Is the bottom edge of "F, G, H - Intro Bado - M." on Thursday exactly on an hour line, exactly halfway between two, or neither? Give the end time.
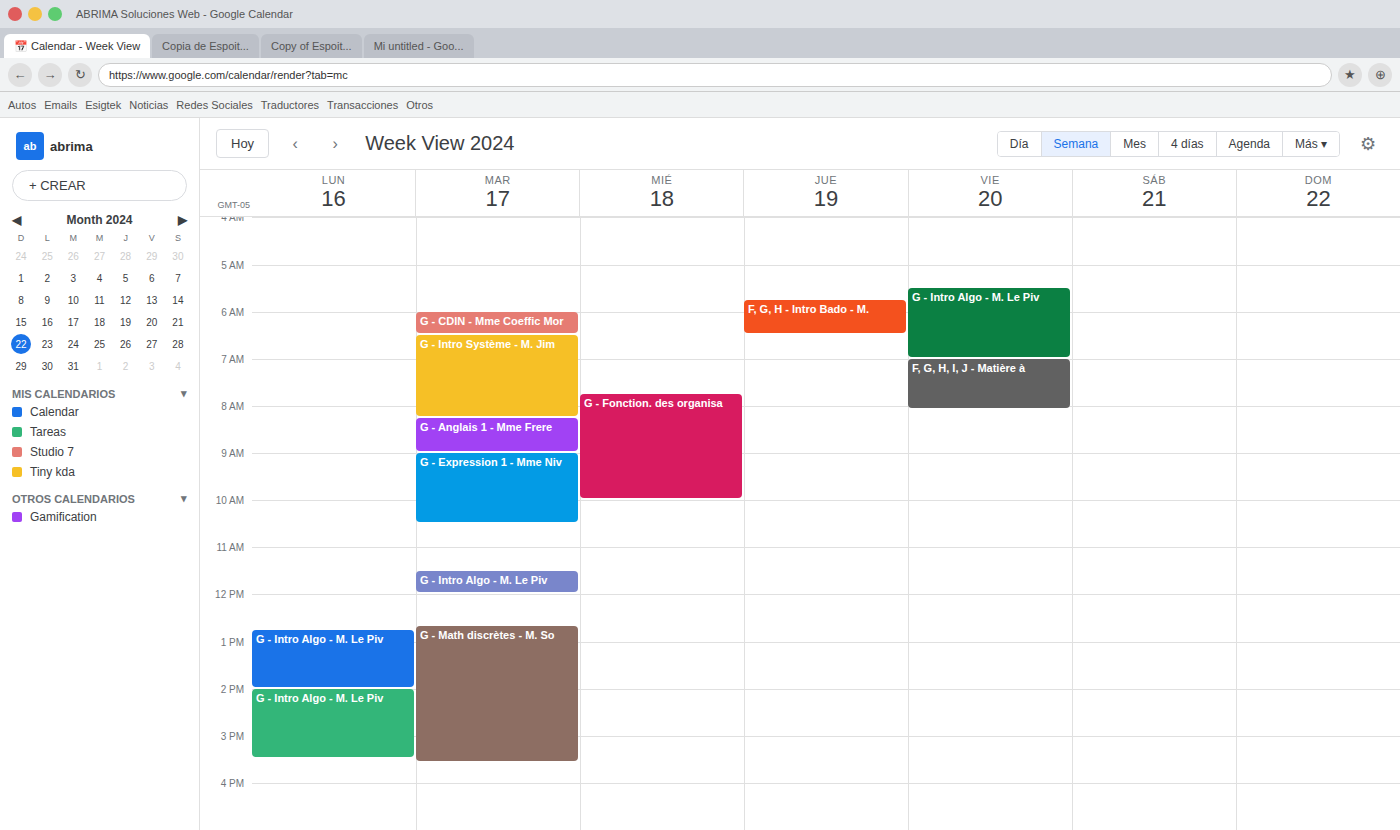
6:30 AM -- halfway between the 6 AM and 7 AM lines.